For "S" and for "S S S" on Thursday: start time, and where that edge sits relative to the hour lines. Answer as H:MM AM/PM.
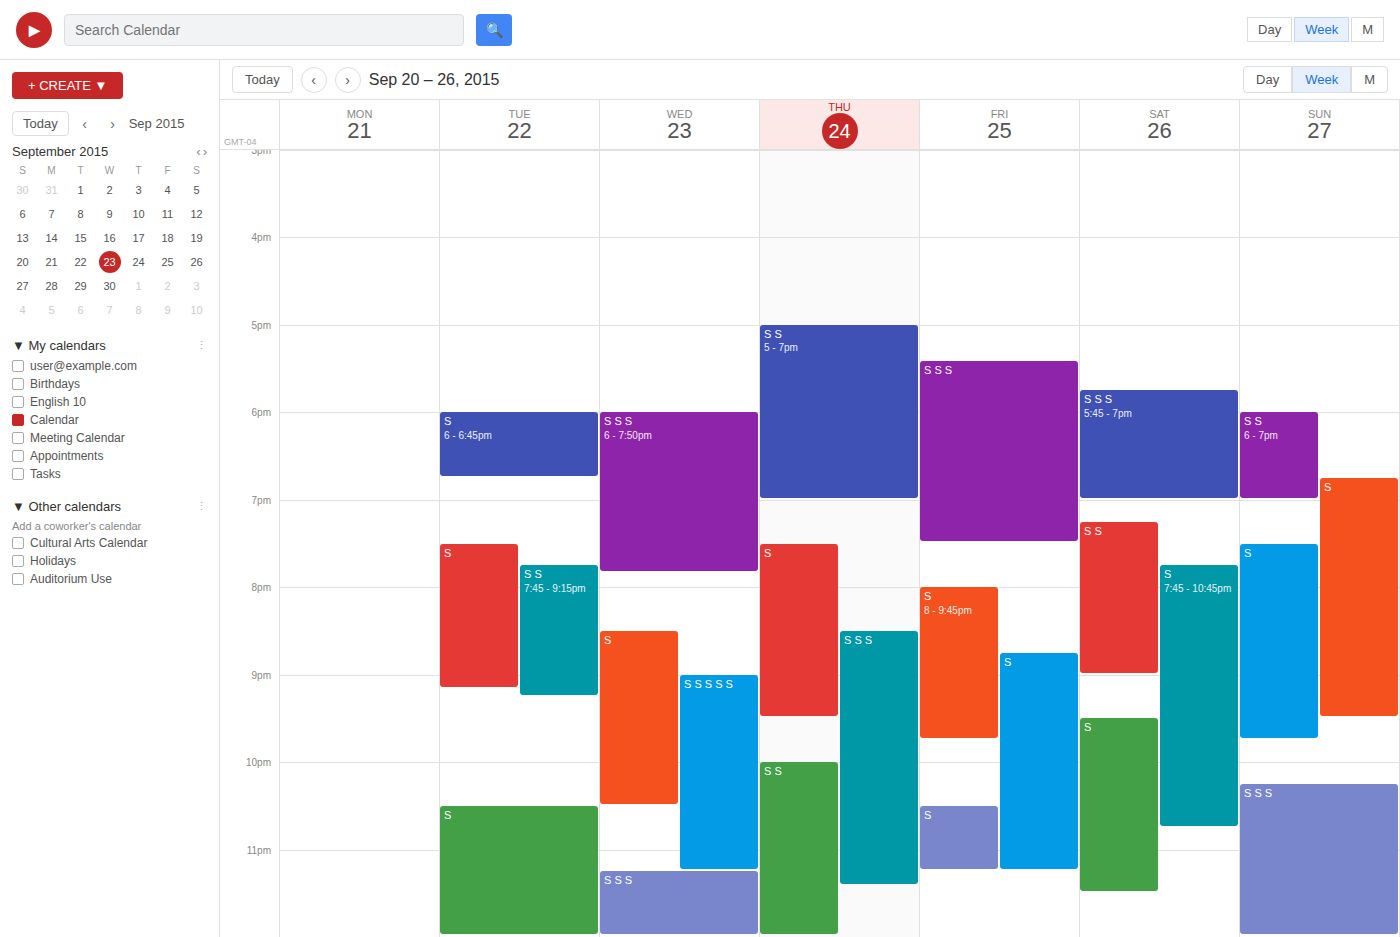
"S": 7:30 PM, halfway between the 7 PM and 8 PM lines. "S S S": 8:30 PM, halfway between the 8 PM and 9 PM lines.